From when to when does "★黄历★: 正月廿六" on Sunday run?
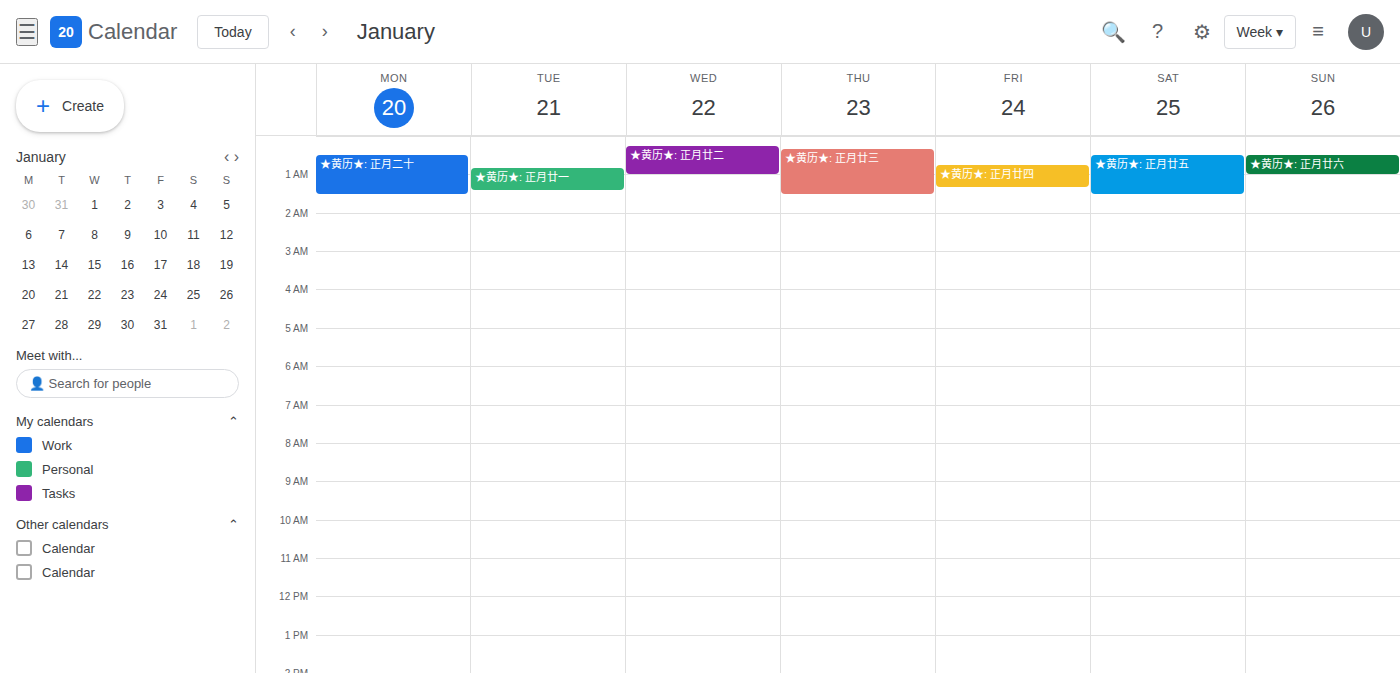
12:30 AM to 1:00 AM